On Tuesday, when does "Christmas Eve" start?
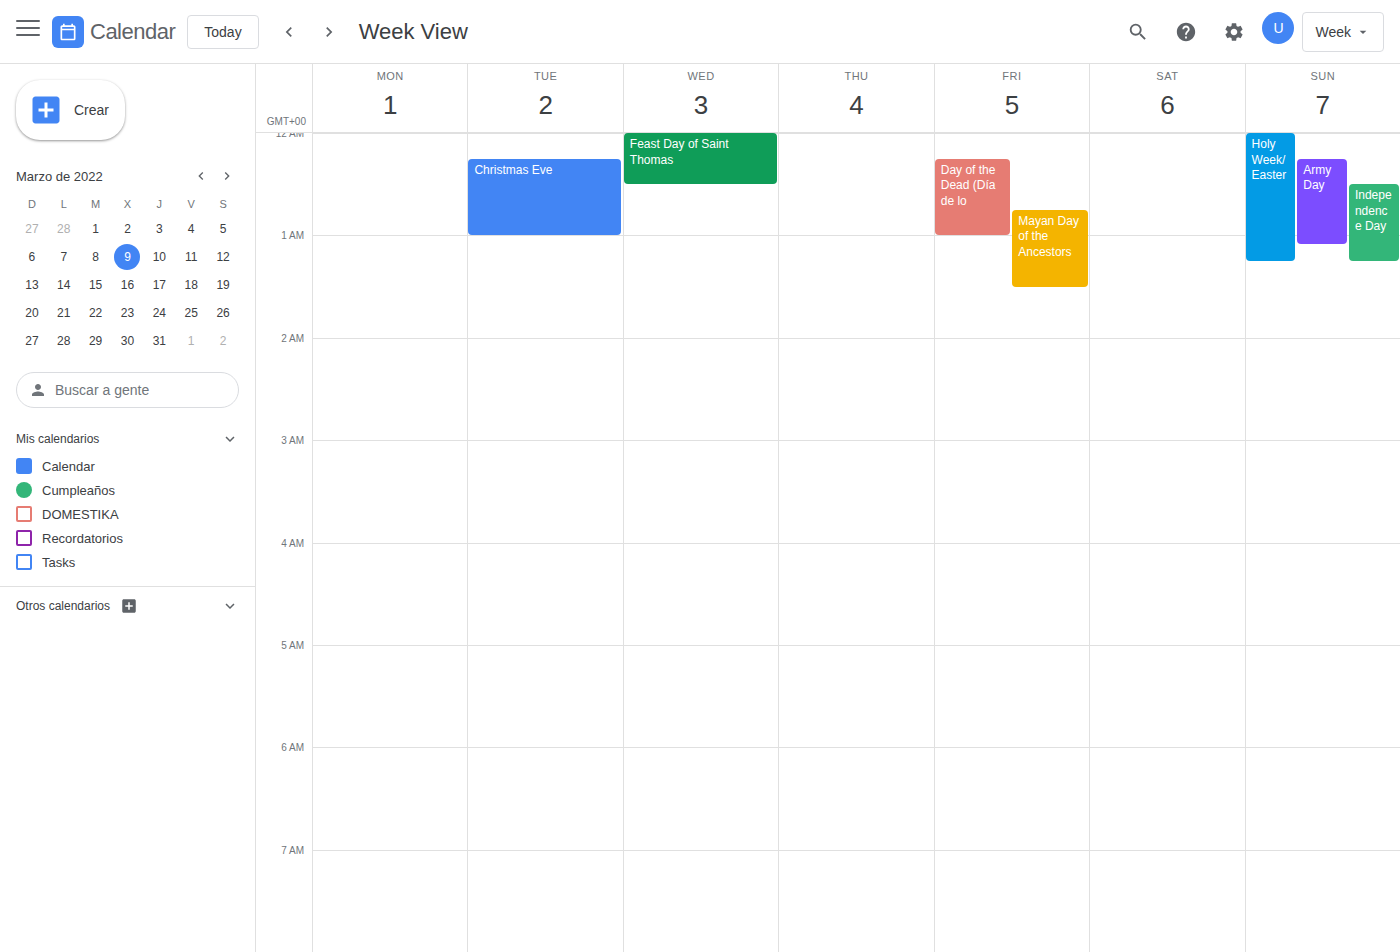
12:15 AM